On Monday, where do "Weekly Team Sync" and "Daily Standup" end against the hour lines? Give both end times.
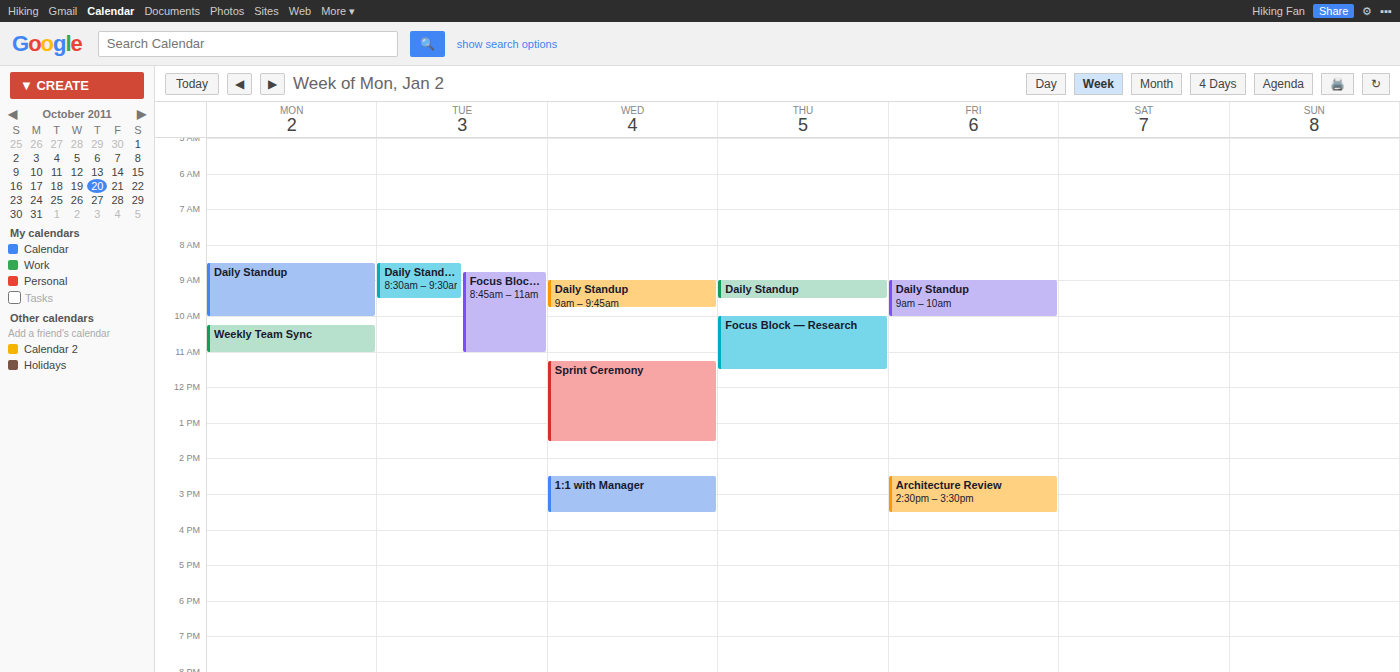
"Weekly Team Sync": 11:00 AM, exactly on the 11 AM line. "Daily Standup": 10:00 AM, exactly on the 10 AM line.